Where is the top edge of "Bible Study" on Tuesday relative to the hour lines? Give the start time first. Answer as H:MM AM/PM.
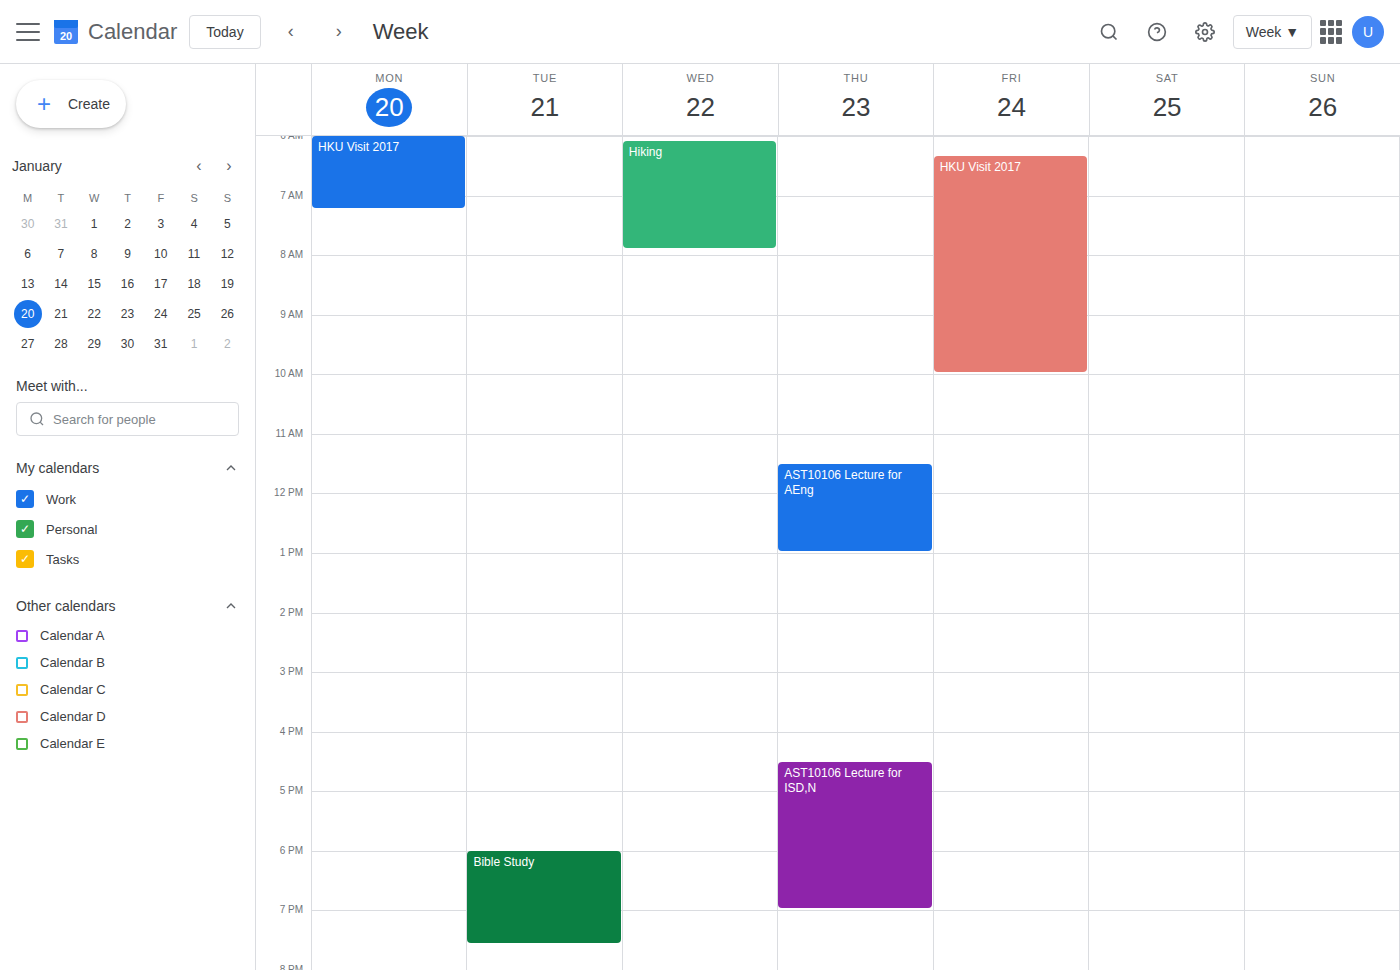
6:00 PM -- exactly on the 6 PM line.